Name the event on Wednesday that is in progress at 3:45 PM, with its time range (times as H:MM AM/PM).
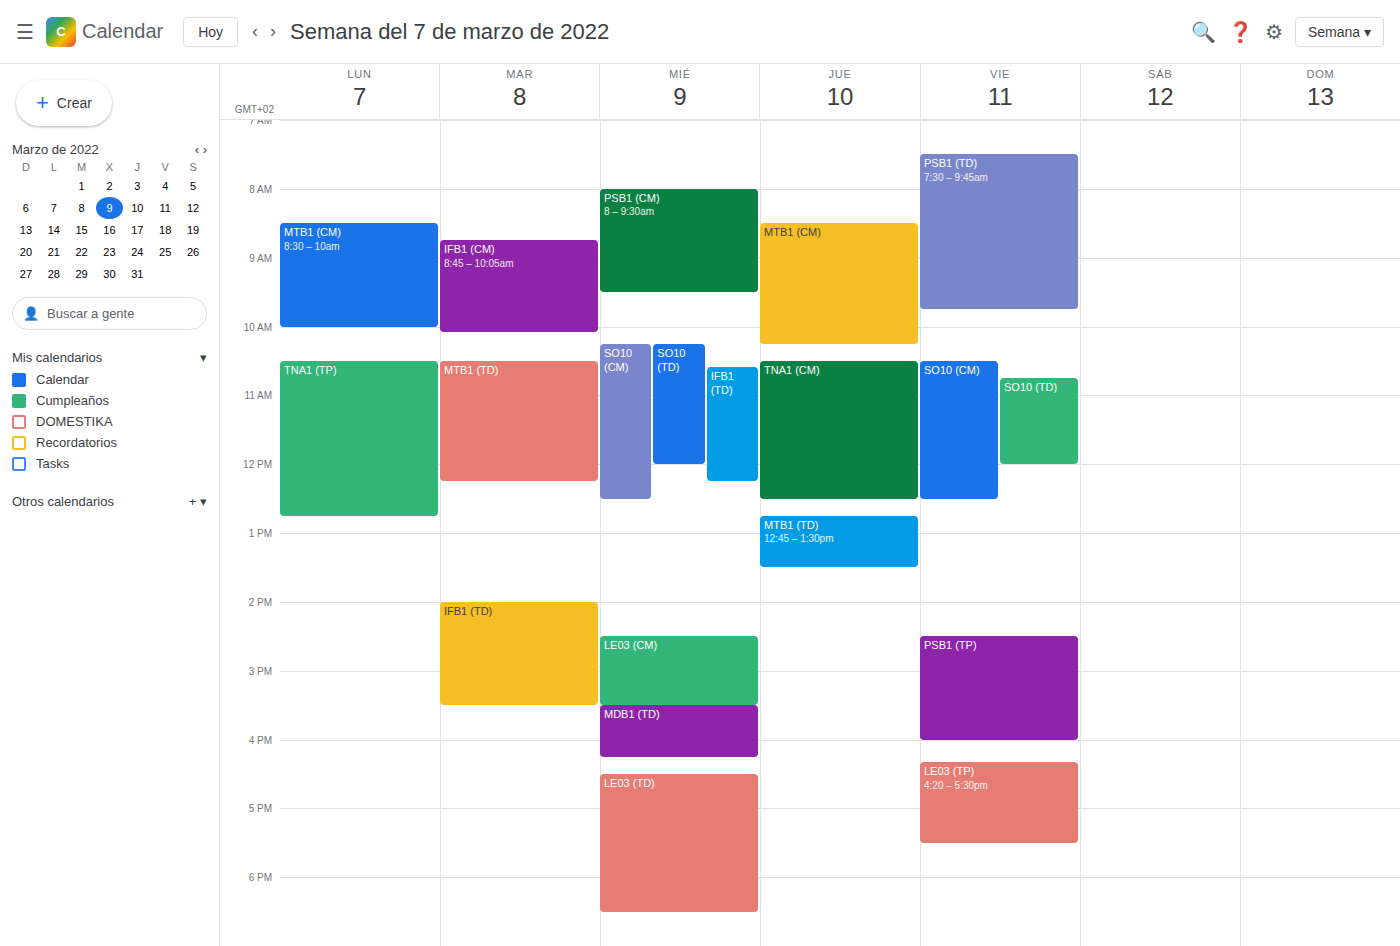
"MDB1 (TD)", 3:30 PM to 4:15 PM